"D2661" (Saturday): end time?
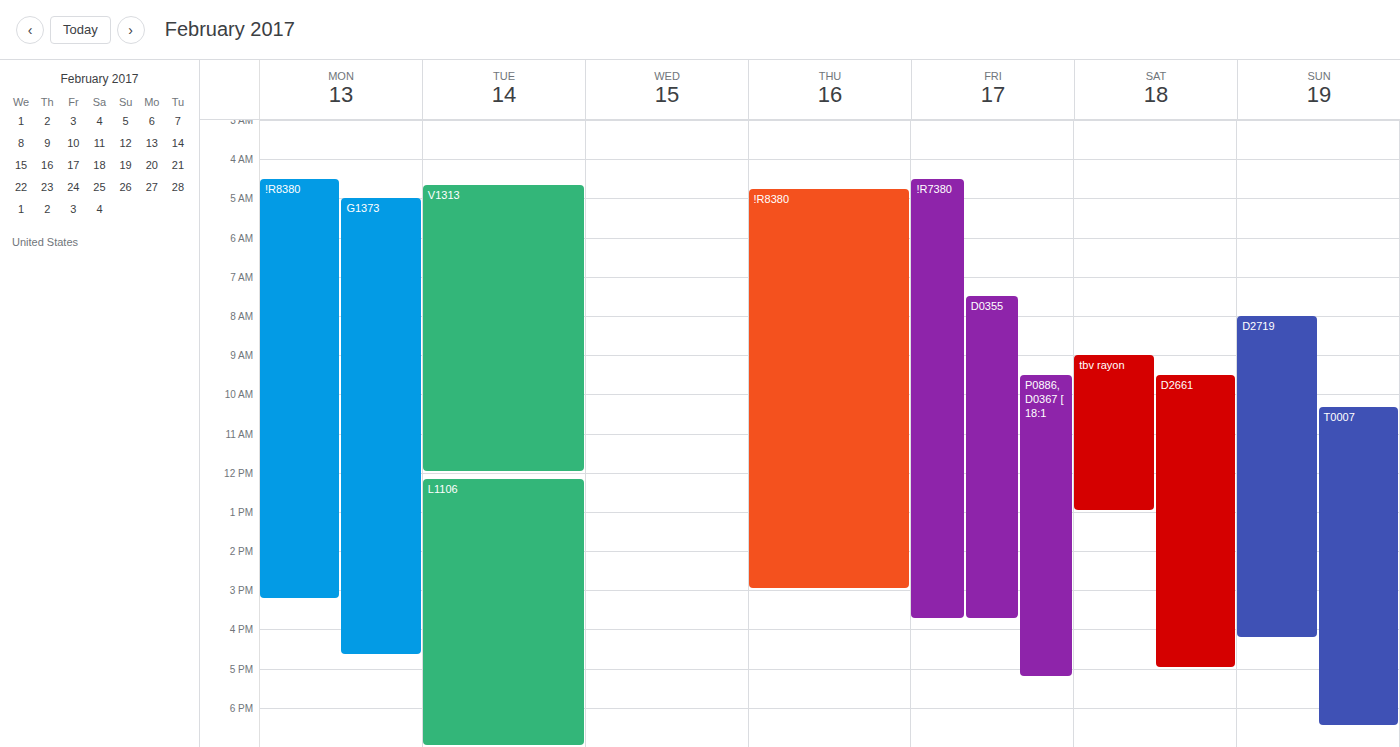
17:00